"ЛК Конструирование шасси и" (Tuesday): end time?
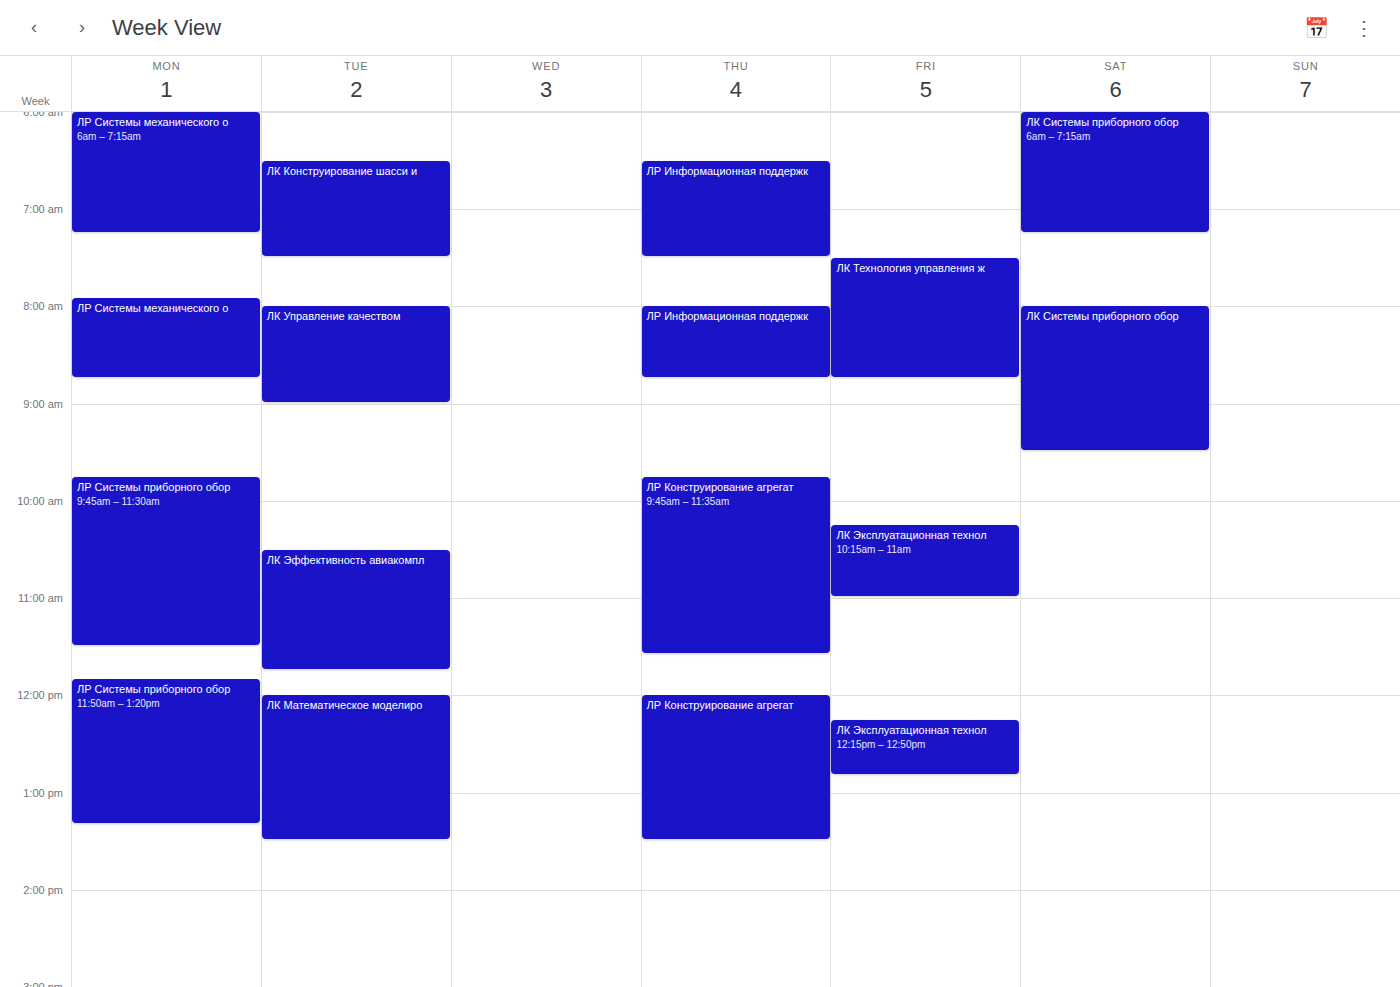
7:30 AM